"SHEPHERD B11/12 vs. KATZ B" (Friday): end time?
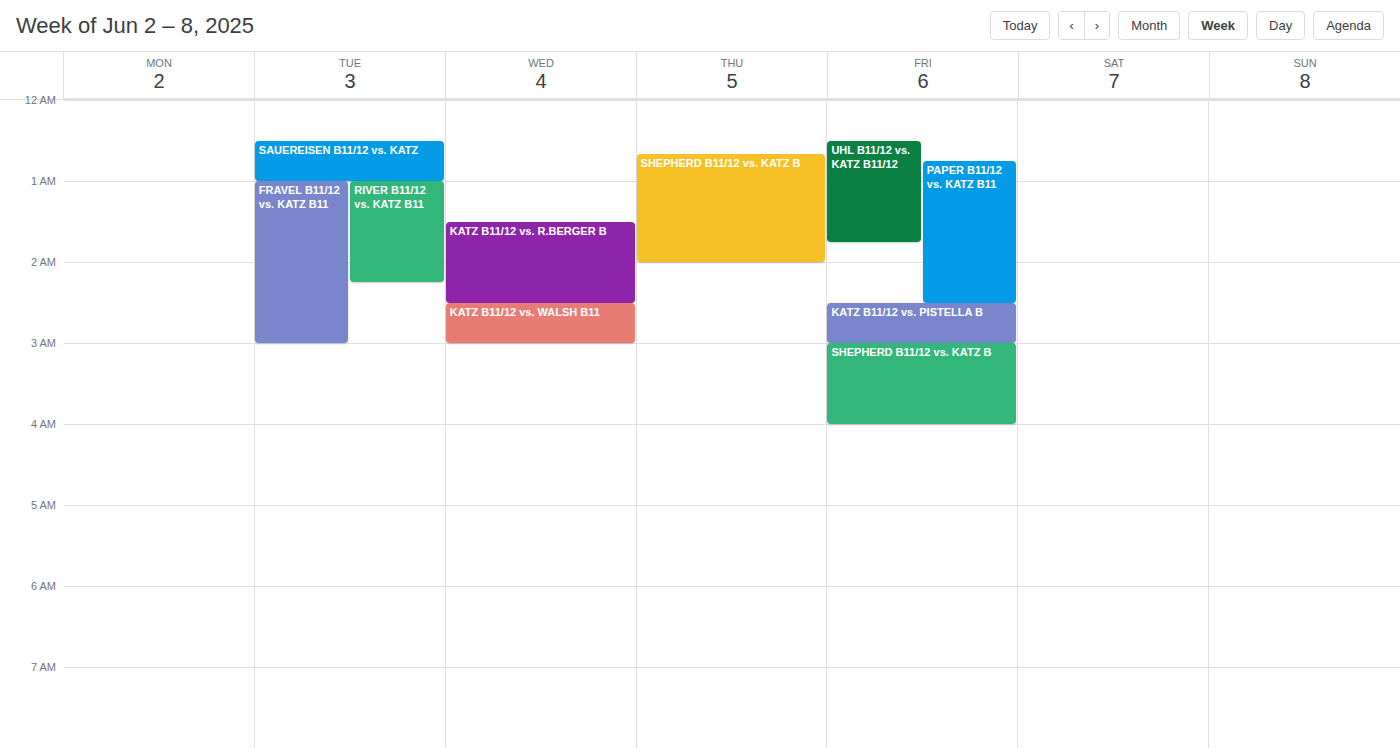
4:00 AM